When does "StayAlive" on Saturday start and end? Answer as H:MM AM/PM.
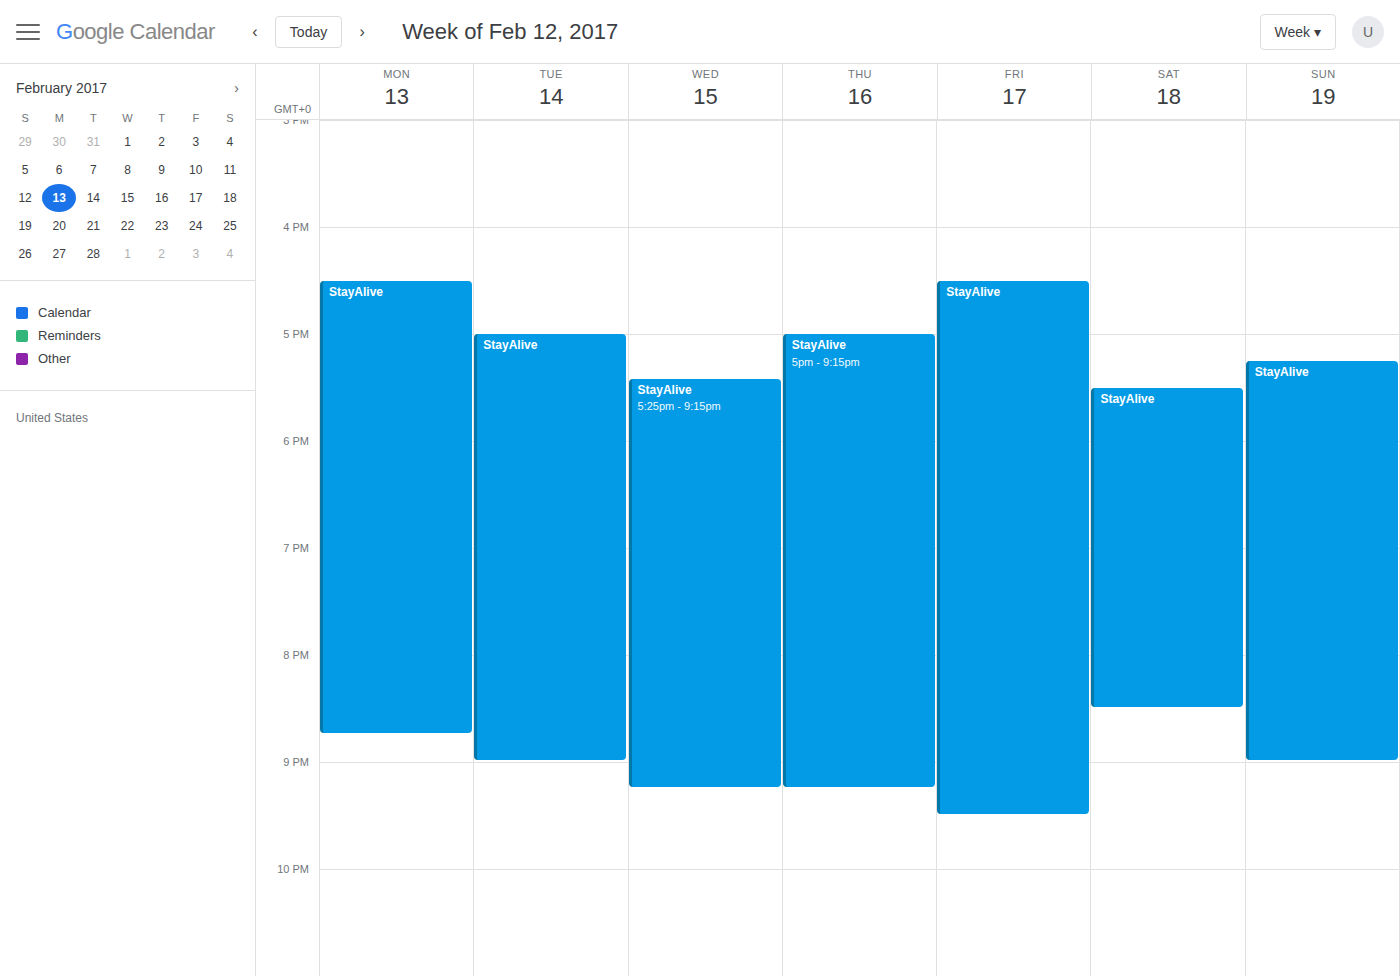
5:30 PM to 8:30 PM